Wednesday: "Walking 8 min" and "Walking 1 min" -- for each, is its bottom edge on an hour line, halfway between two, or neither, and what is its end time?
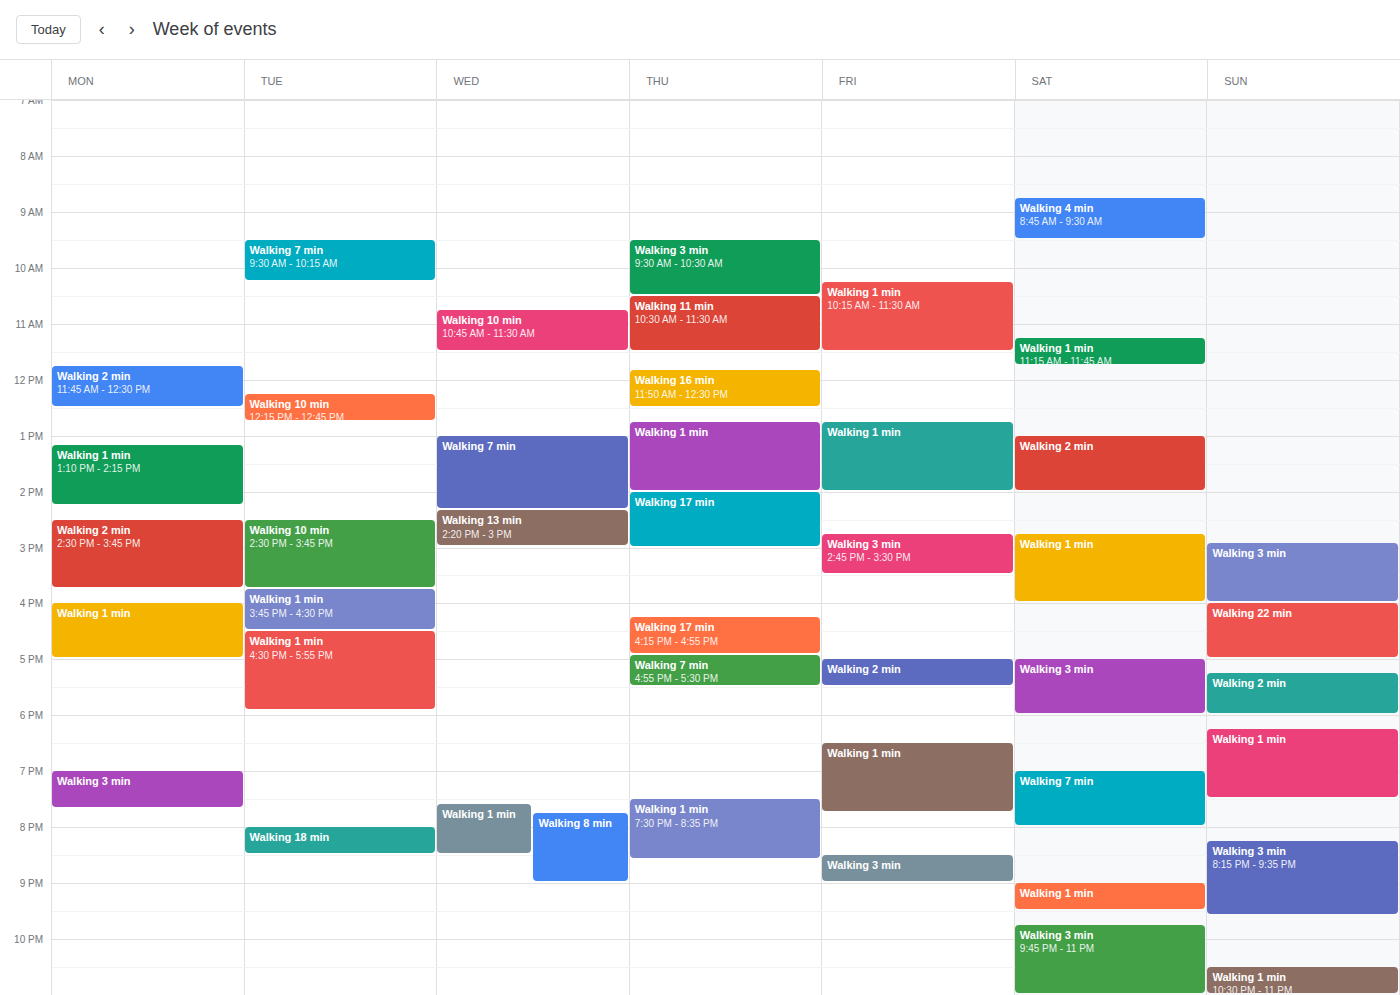
"Walking 8 min": 9:00 PM, exactly on the 9 PM line. "Walking 1 min": 8:30 PM, halfway between the 8 PM and 9 PM lines.